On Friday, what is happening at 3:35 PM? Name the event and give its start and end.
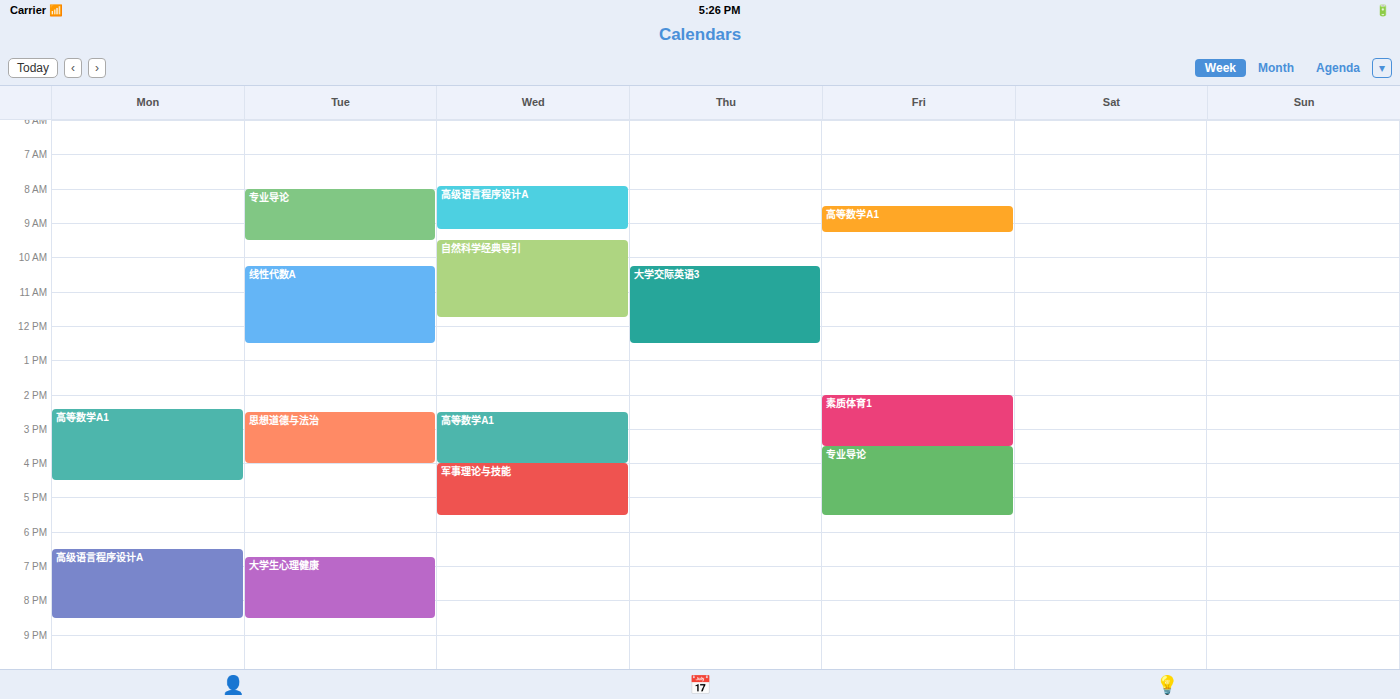
"专业导论", 3:30 PM to 5:30 PM